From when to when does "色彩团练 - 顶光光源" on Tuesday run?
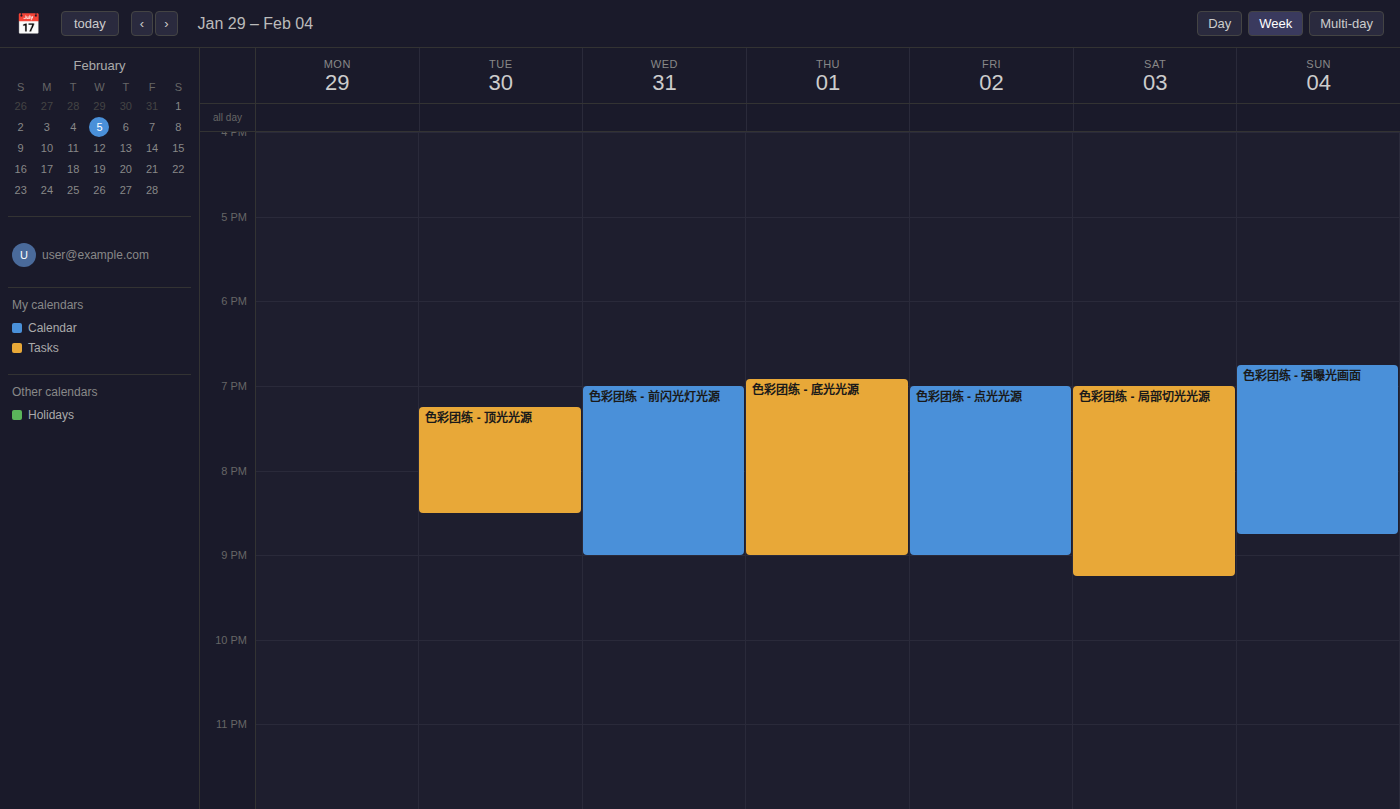
19:15 to 20:30